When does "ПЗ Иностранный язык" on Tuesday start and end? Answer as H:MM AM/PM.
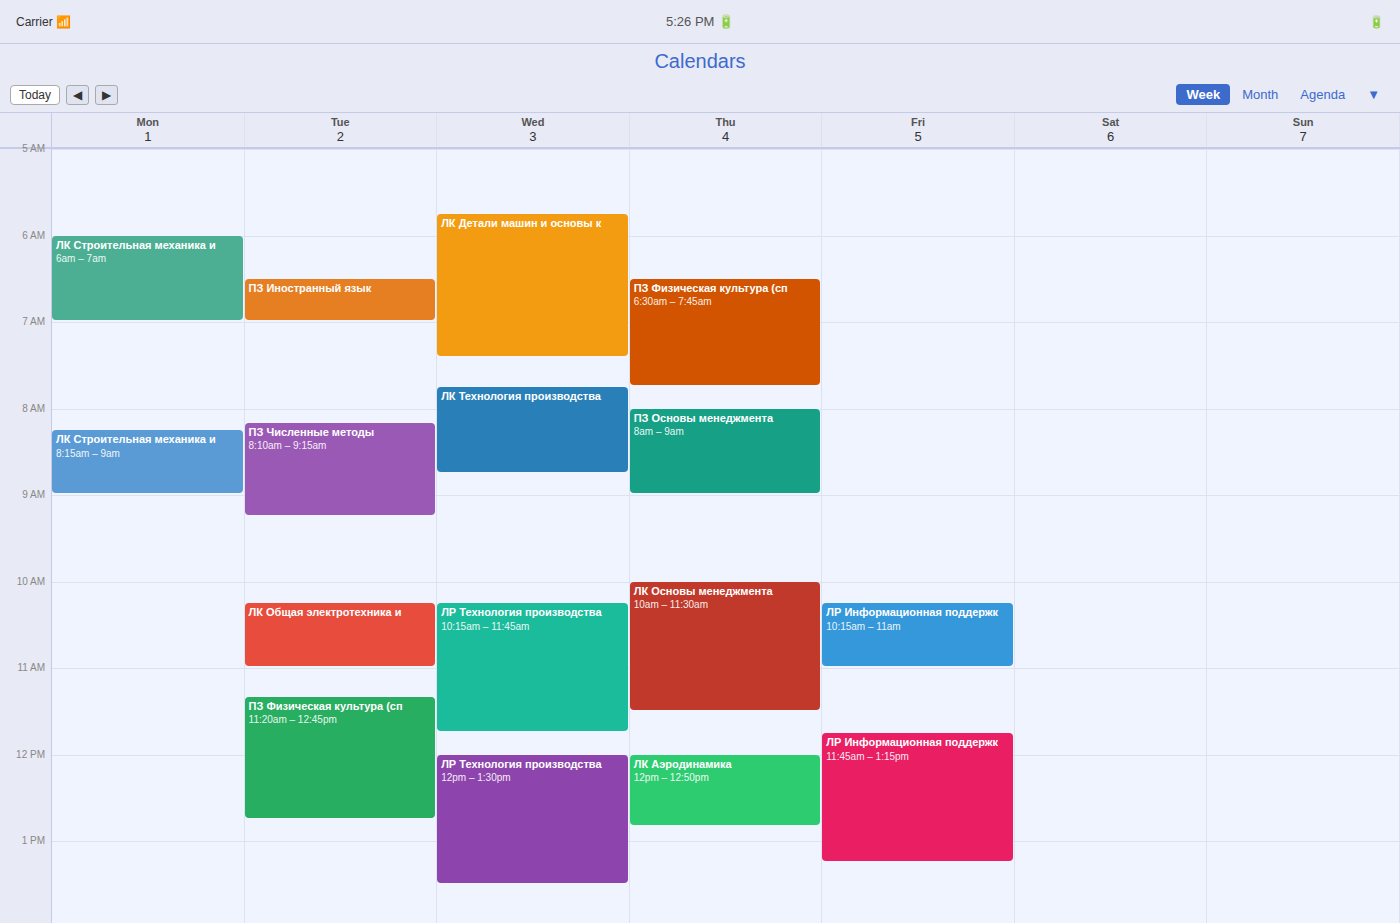
6:30 AM to 7:00 AM